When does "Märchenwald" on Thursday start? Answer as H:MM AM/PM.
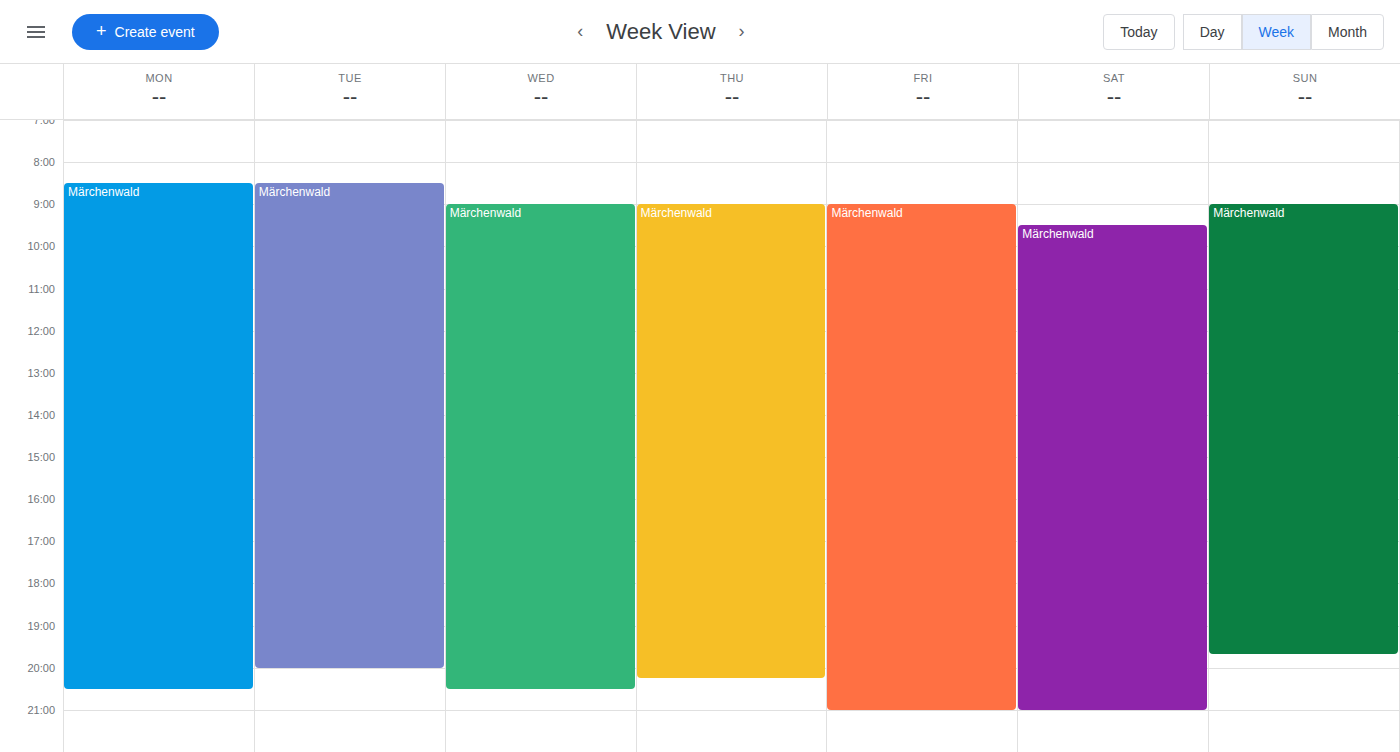
9:00 AM